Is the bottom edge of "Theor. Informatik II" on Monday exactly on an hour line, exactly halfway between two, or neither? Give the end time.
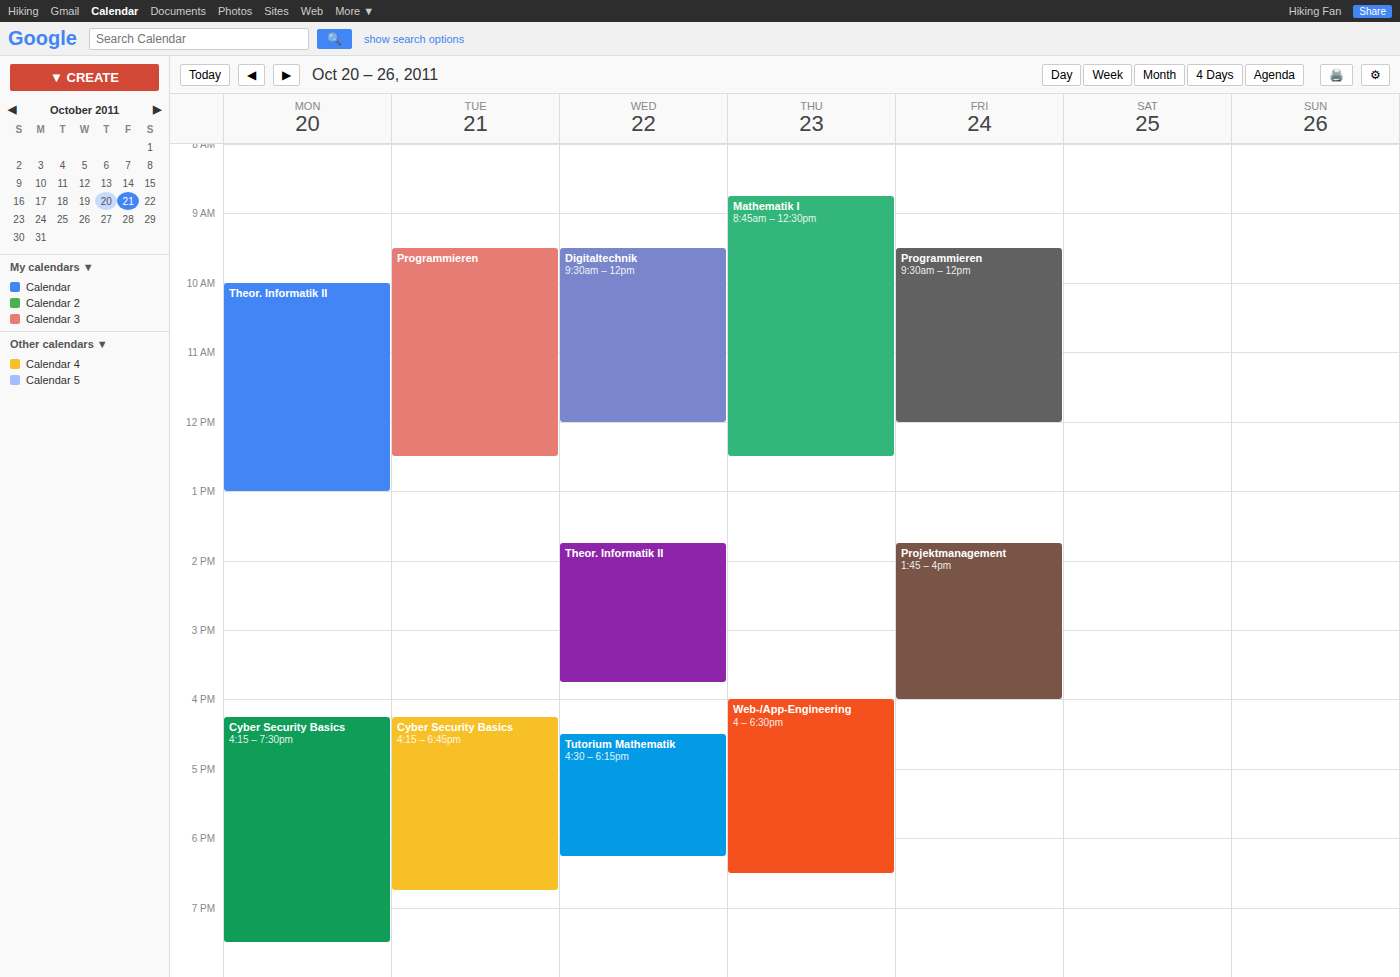
1:00 PM -- exactly on the 1 PM line.